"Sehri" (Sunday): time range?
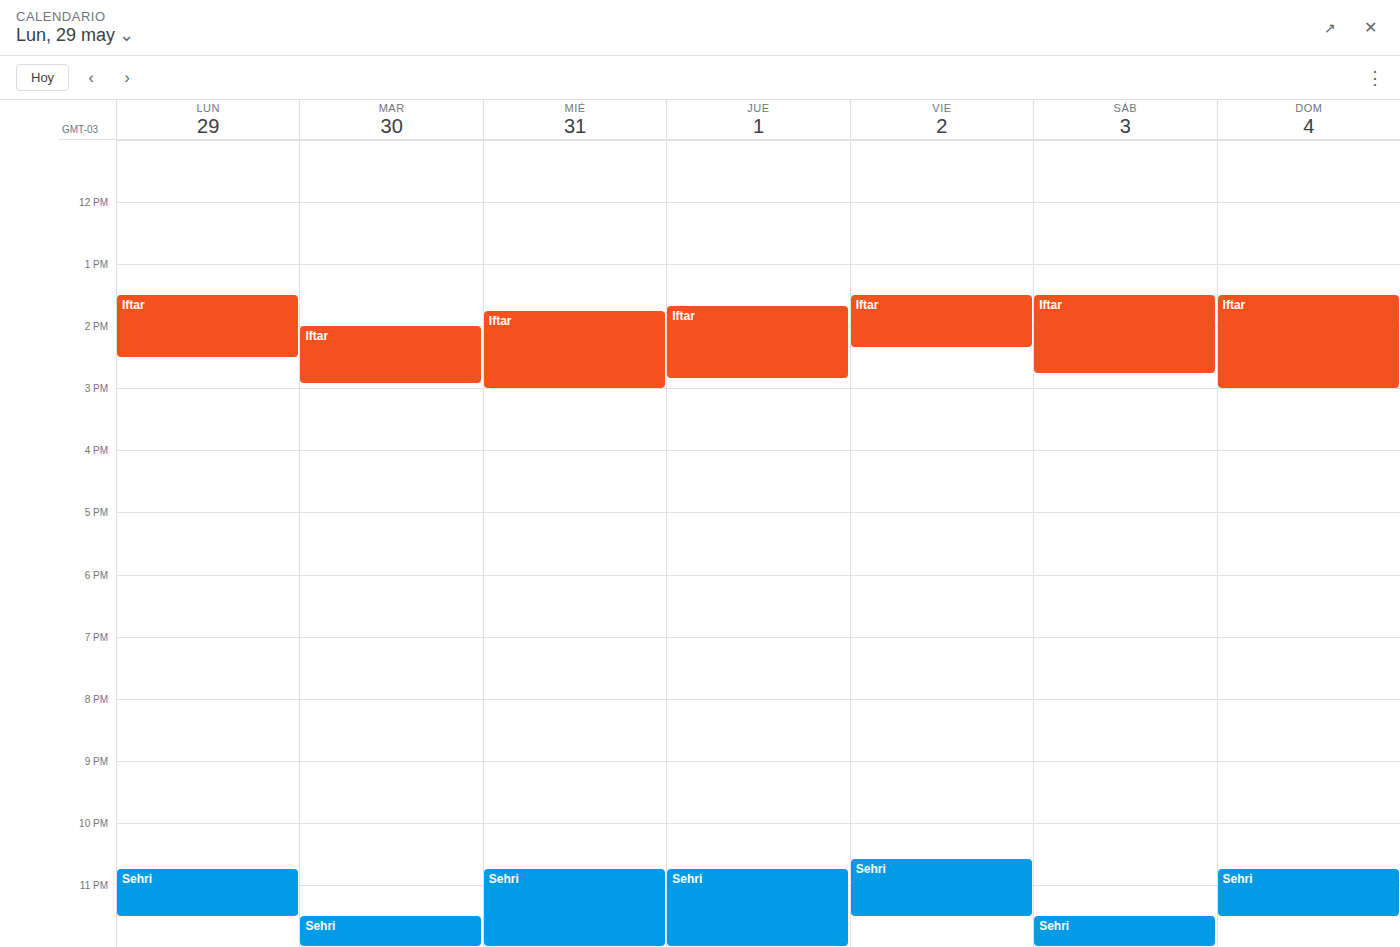
10:45 PM to 11:30 PM